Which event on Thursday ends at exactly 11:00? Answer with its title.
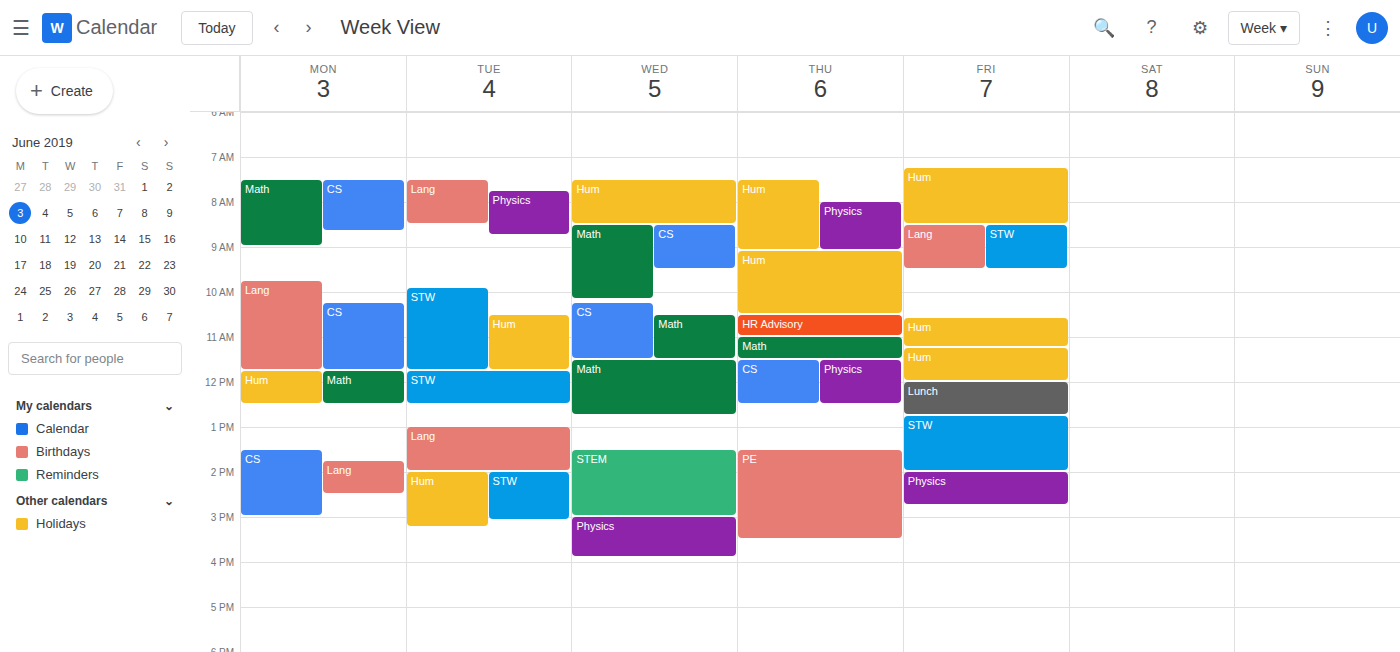
"HR Advisory"